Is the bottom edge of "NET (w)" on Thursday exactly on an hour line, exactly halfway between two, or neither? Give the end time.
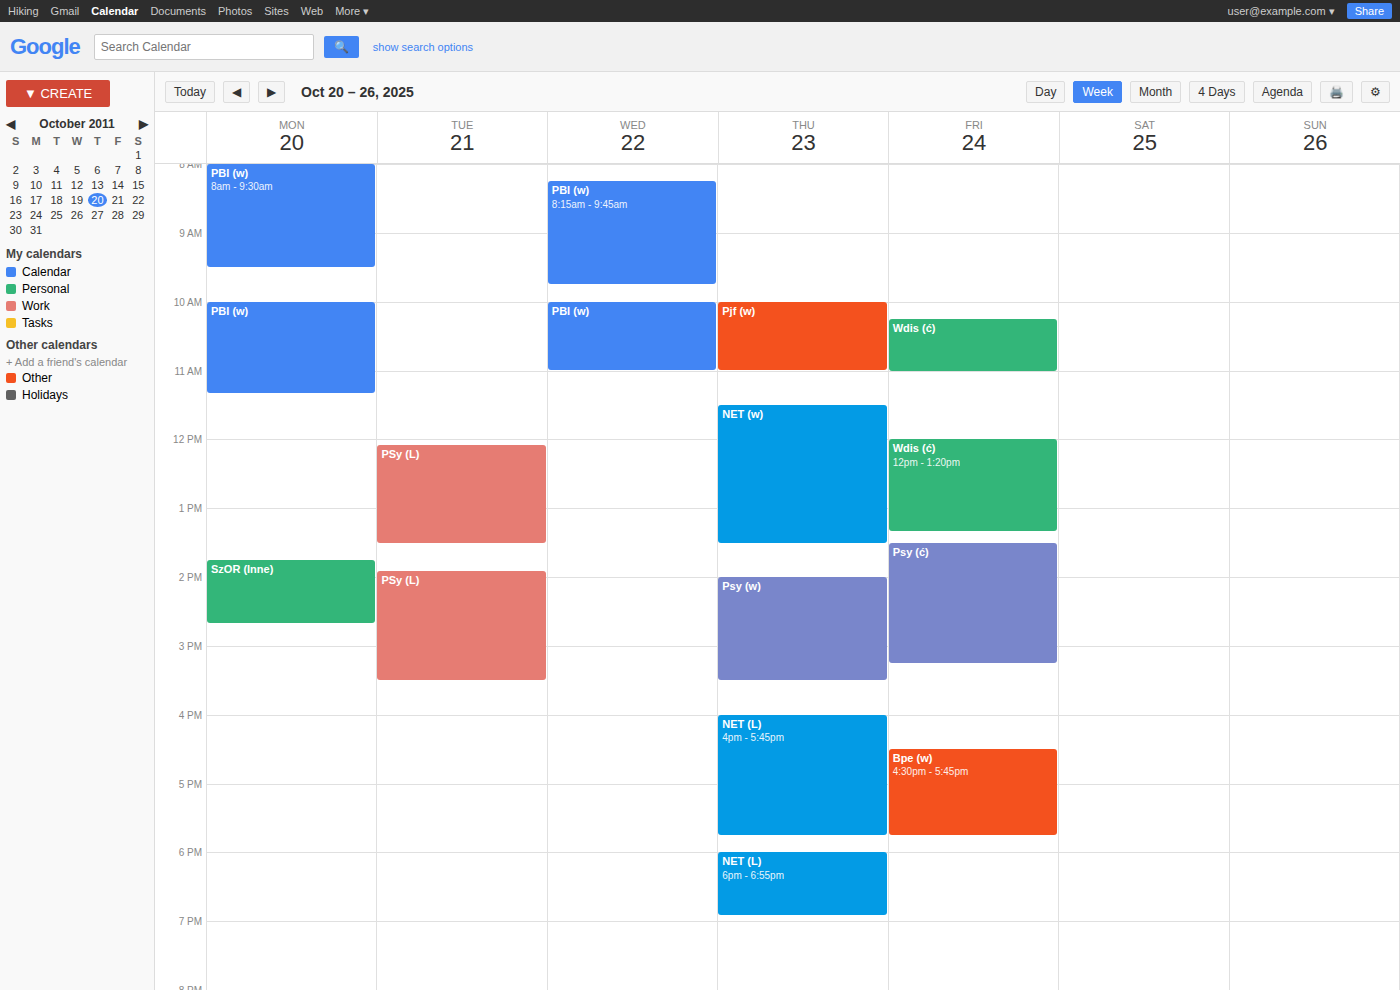
1:30 PM -- halfway between the 1 PM and 2 PM lines.